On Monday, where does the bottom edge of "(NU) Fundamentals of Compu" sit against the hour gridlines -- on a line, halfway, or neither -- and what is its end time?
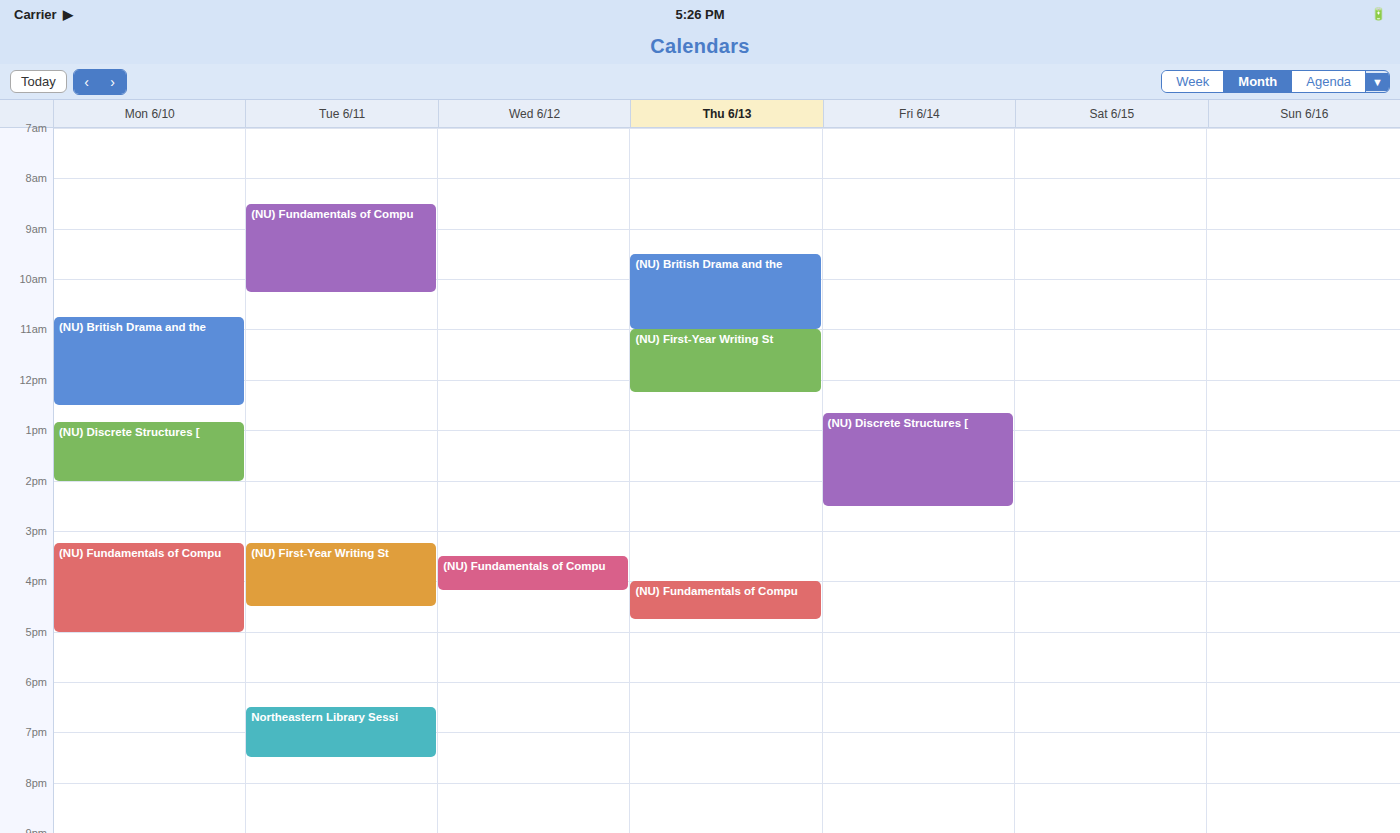
17:00 -- exactly on the 17:00 line.